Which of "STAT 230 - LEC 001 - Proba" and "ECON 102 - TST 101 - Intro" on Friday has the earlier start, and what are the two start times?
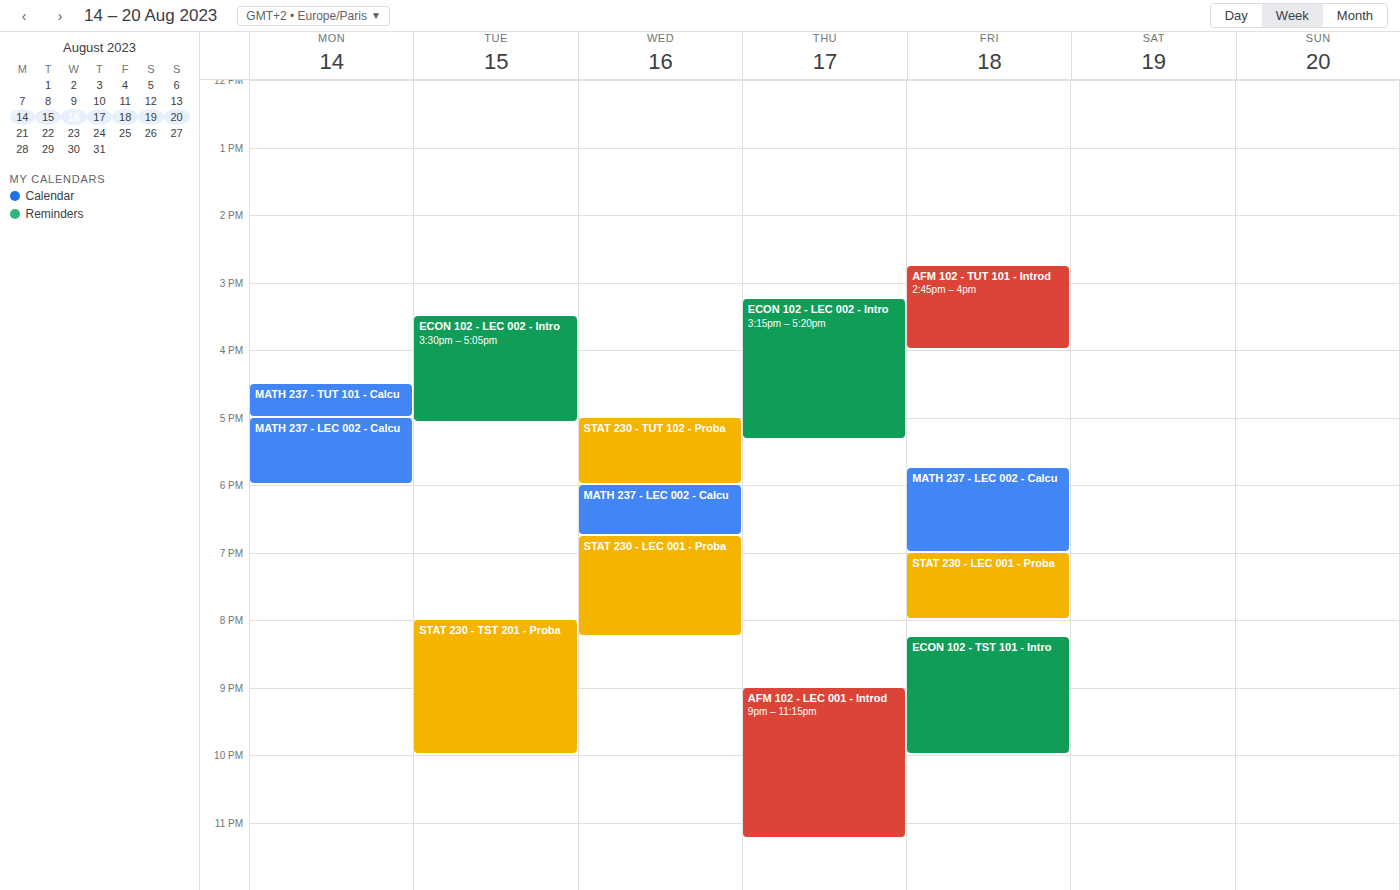
"STAT 230 - LEC 001 - Proba" 7:00 PM; "ECON 102 - TST 101 - Intro" 8:15 PM.